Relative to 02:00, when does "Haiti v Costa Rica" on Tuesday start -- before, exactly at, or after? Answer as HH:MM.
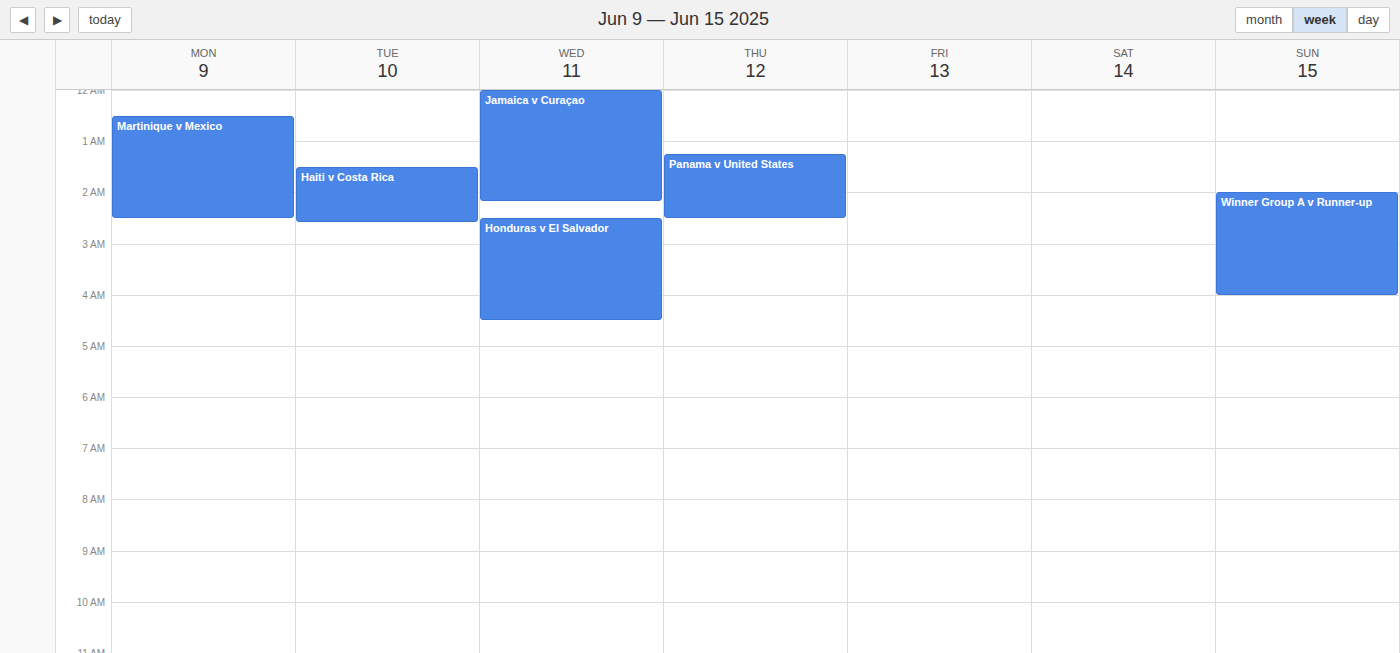
01:30 -- before 02:00, 30 minutes above the 02:00 line.